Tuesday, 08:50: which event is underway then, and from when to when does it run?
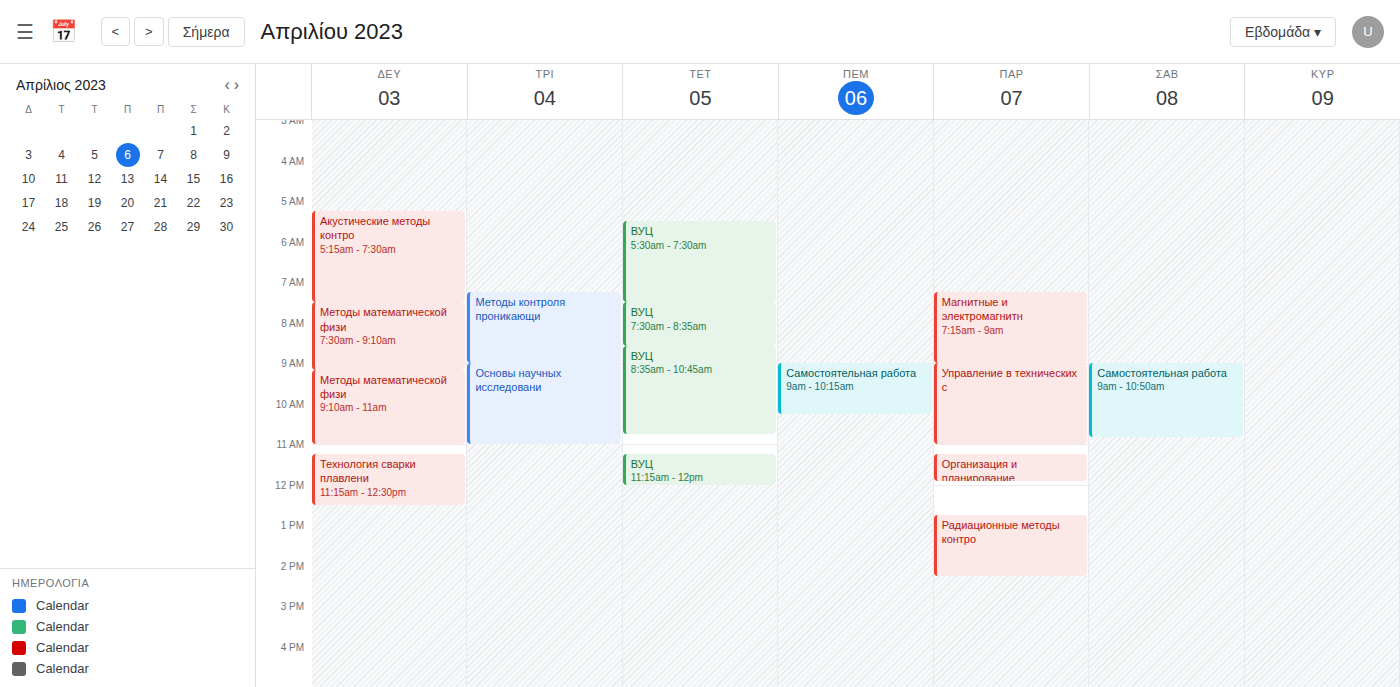
"Методы контроля проникающи", 07:15 to 09:00